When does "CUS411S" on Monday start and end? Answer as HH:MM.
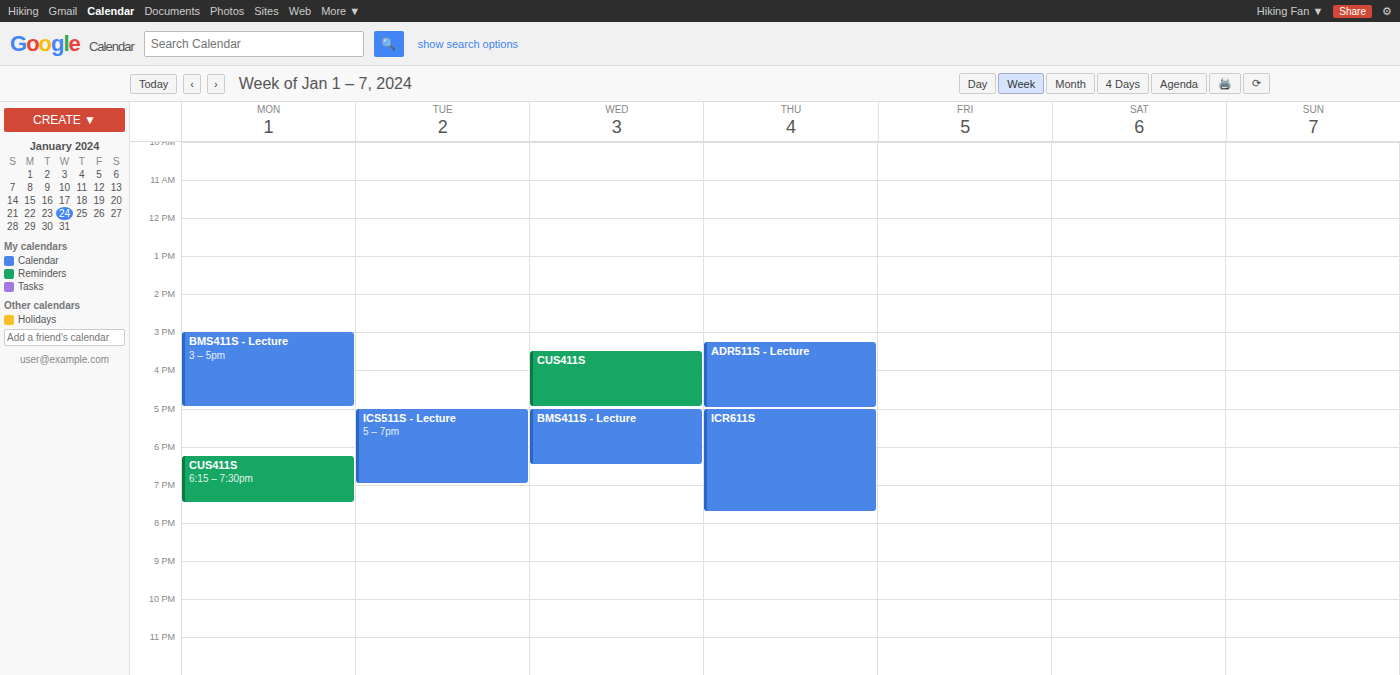
18:15 to 19:30